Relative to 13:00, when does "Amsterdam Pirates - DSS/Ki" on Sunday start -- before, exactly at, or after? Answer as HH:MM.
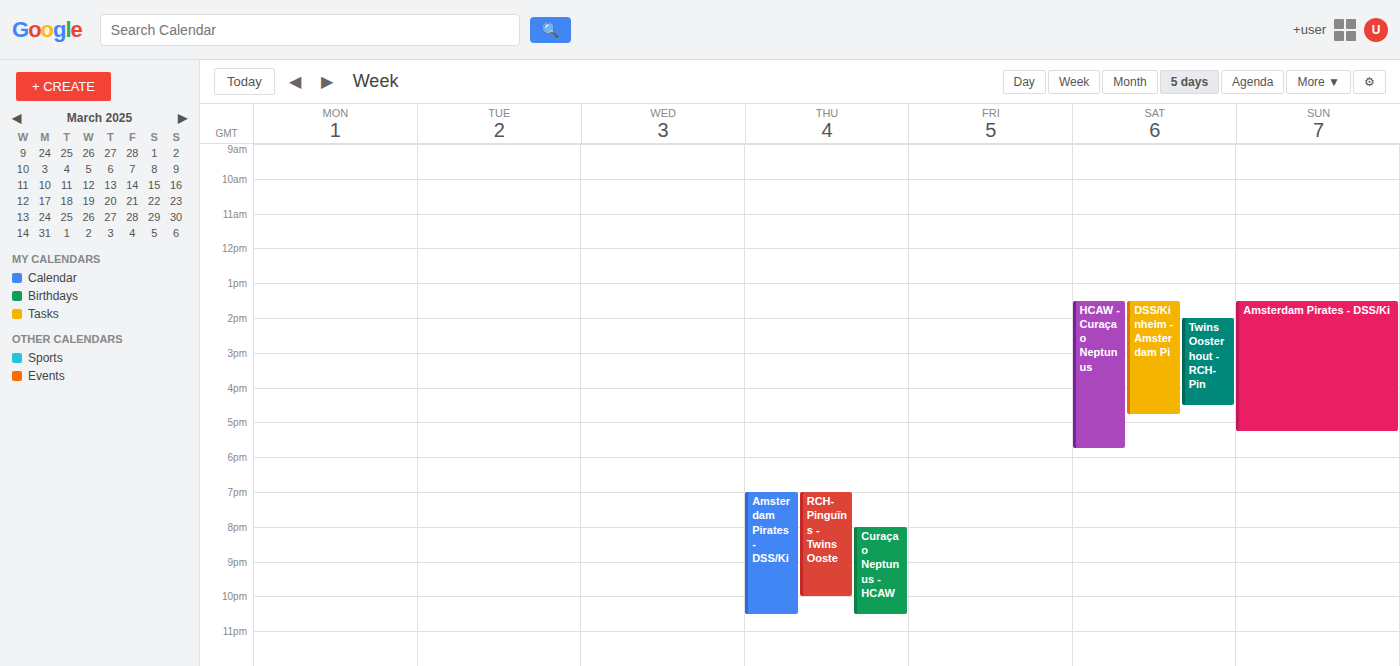
13:30 -- after 13:00, 30 minutes below the 13:00 line.